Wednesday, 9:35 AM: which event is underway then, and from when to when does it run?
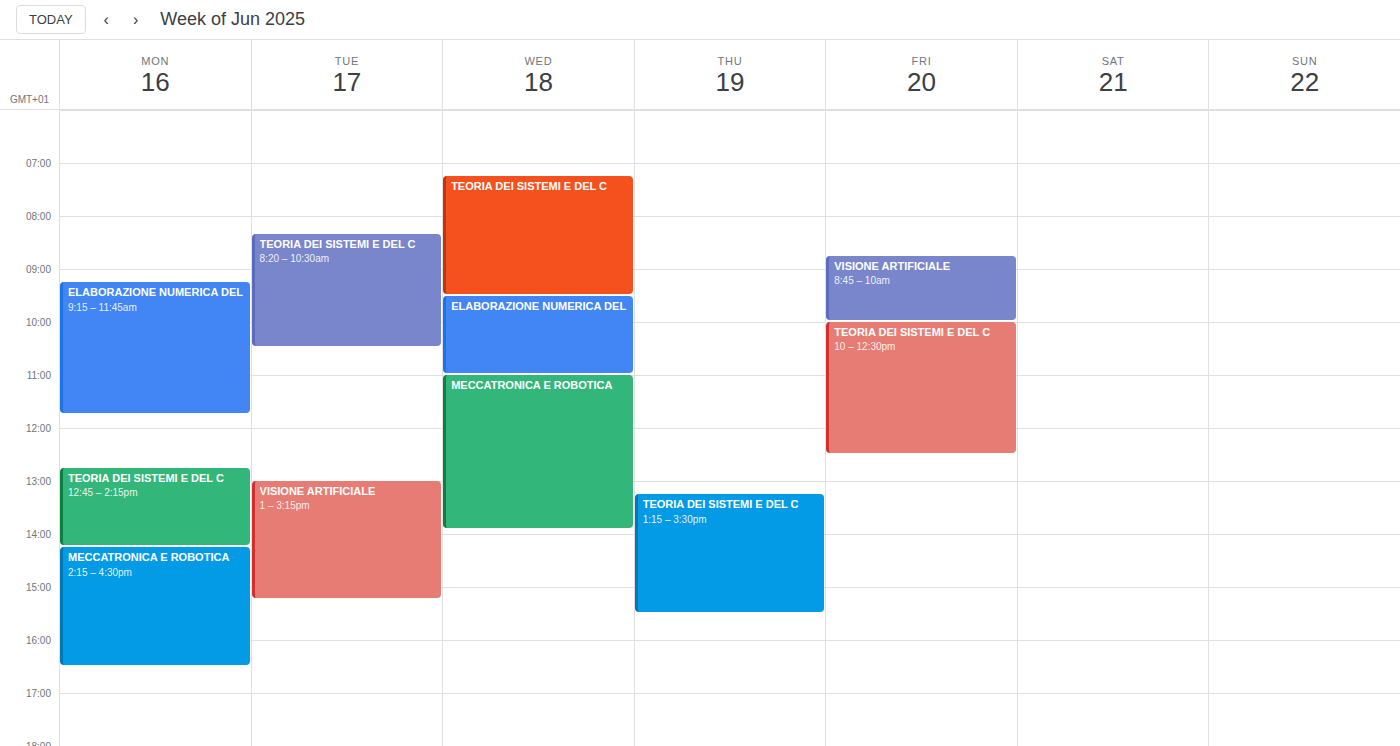
"ELABORAZIONE NUMERICA DEL", 9:30 AM to 11:00 AM